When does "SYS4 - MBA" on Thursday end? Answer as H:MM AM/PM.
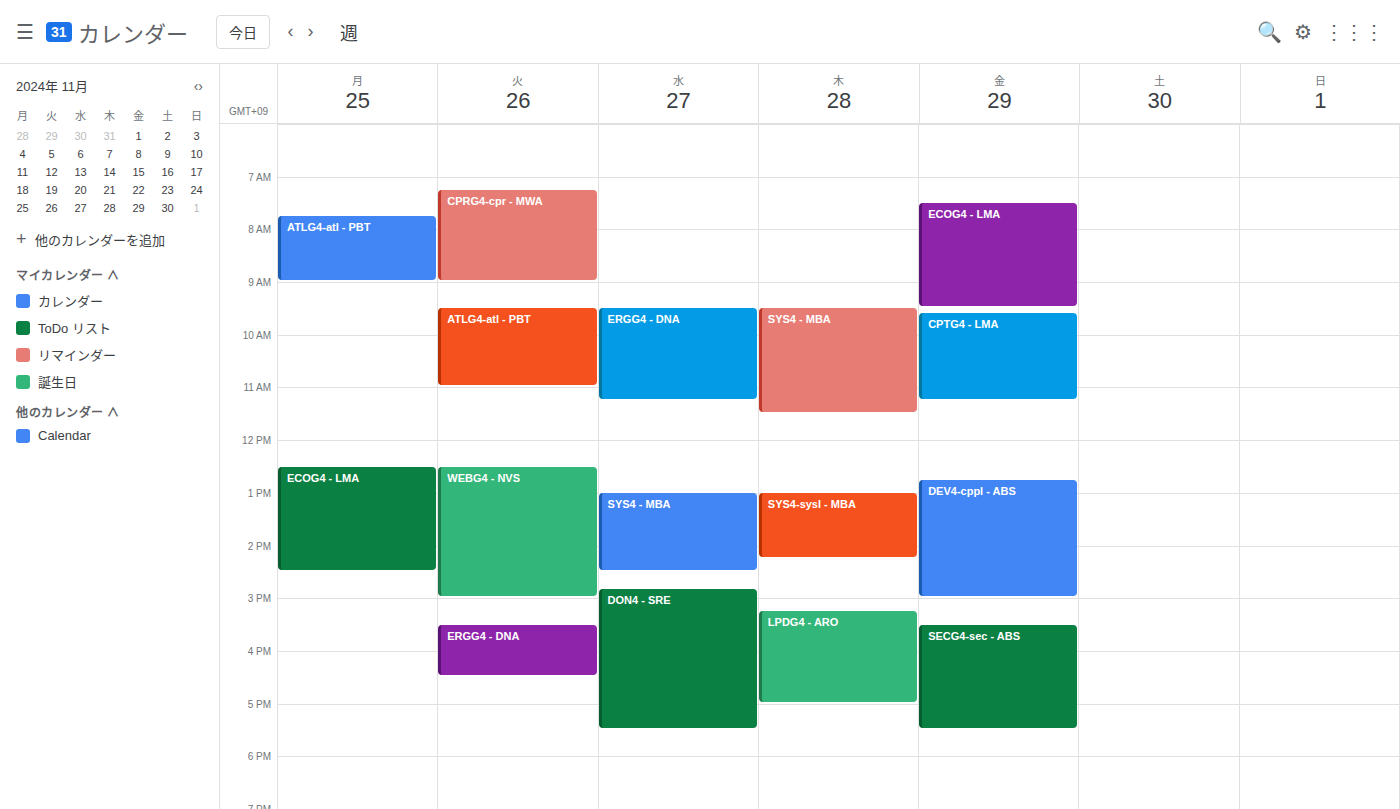
11:30 AM